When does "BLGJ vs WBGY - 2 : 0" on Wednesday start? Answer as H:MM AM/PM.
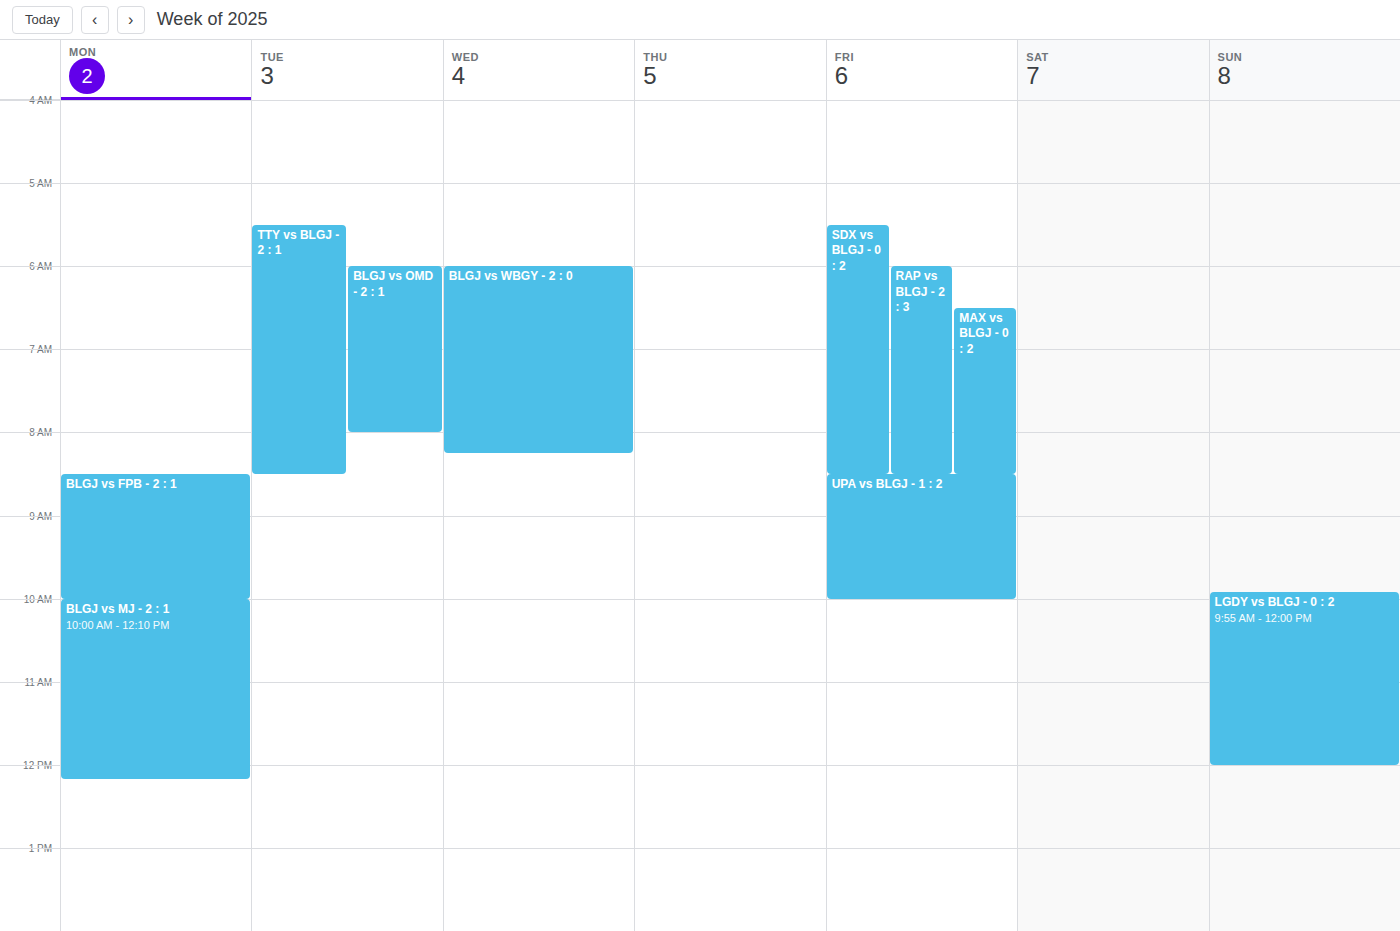
6:00 AM